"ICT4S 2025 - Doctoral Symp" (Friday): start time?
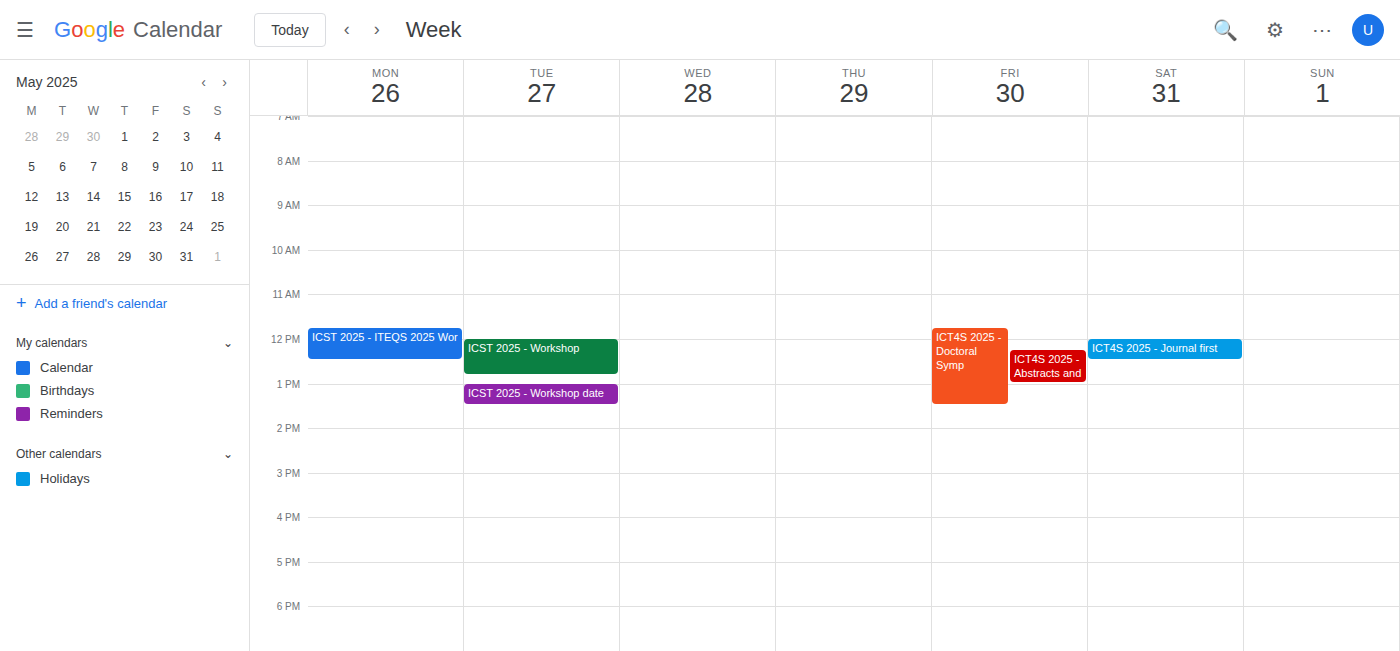
11:45 AM